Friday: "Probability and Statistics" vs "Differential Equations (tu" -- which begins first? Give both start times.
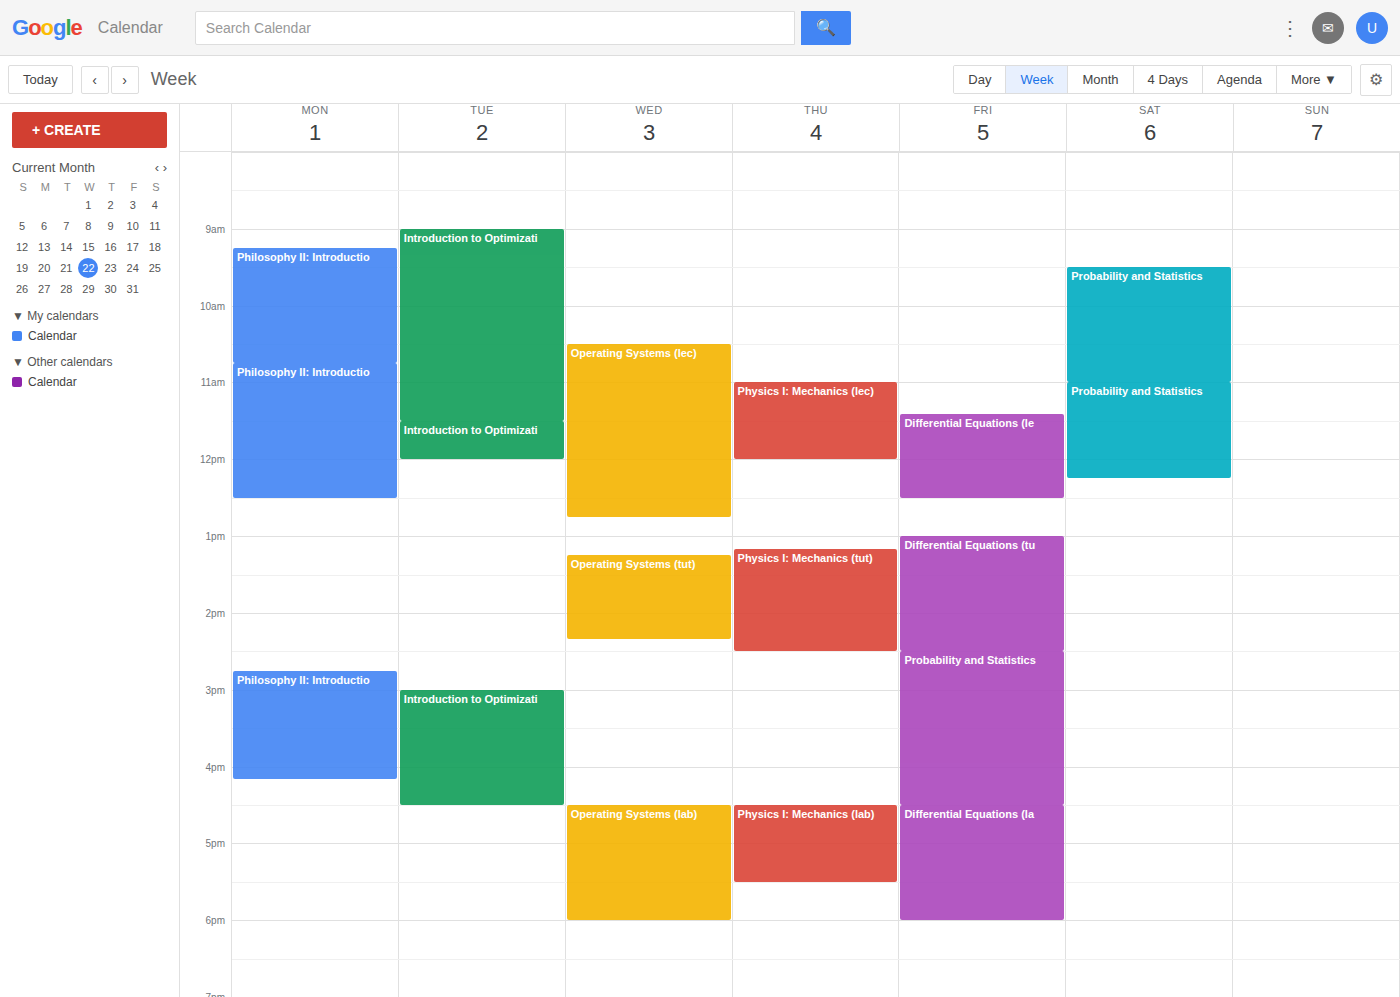
"Differential Equations (tu" 1:00 PM; "Probability and Statistics" 2:30 PM.